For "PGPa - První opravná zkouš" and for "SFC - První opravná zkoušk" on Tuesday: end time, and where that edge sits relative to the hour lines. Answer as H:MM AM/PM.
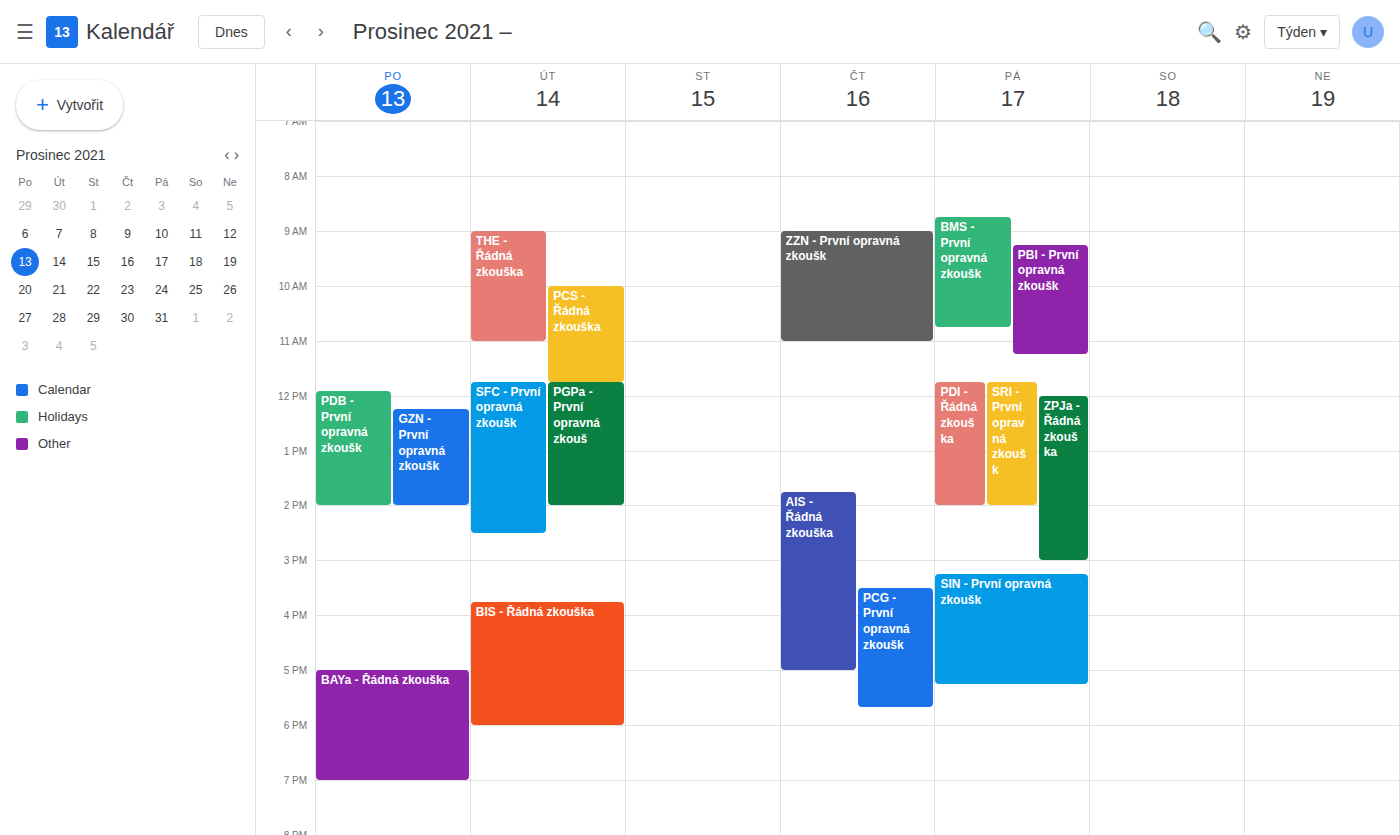
"PGPa - První opravná zkouš": 2:00 PM, exactly on the 2 PM line. "SFC - První opravná zkoušk": 2:30 PM, halfway between the 2 PM and 3 PM lines.